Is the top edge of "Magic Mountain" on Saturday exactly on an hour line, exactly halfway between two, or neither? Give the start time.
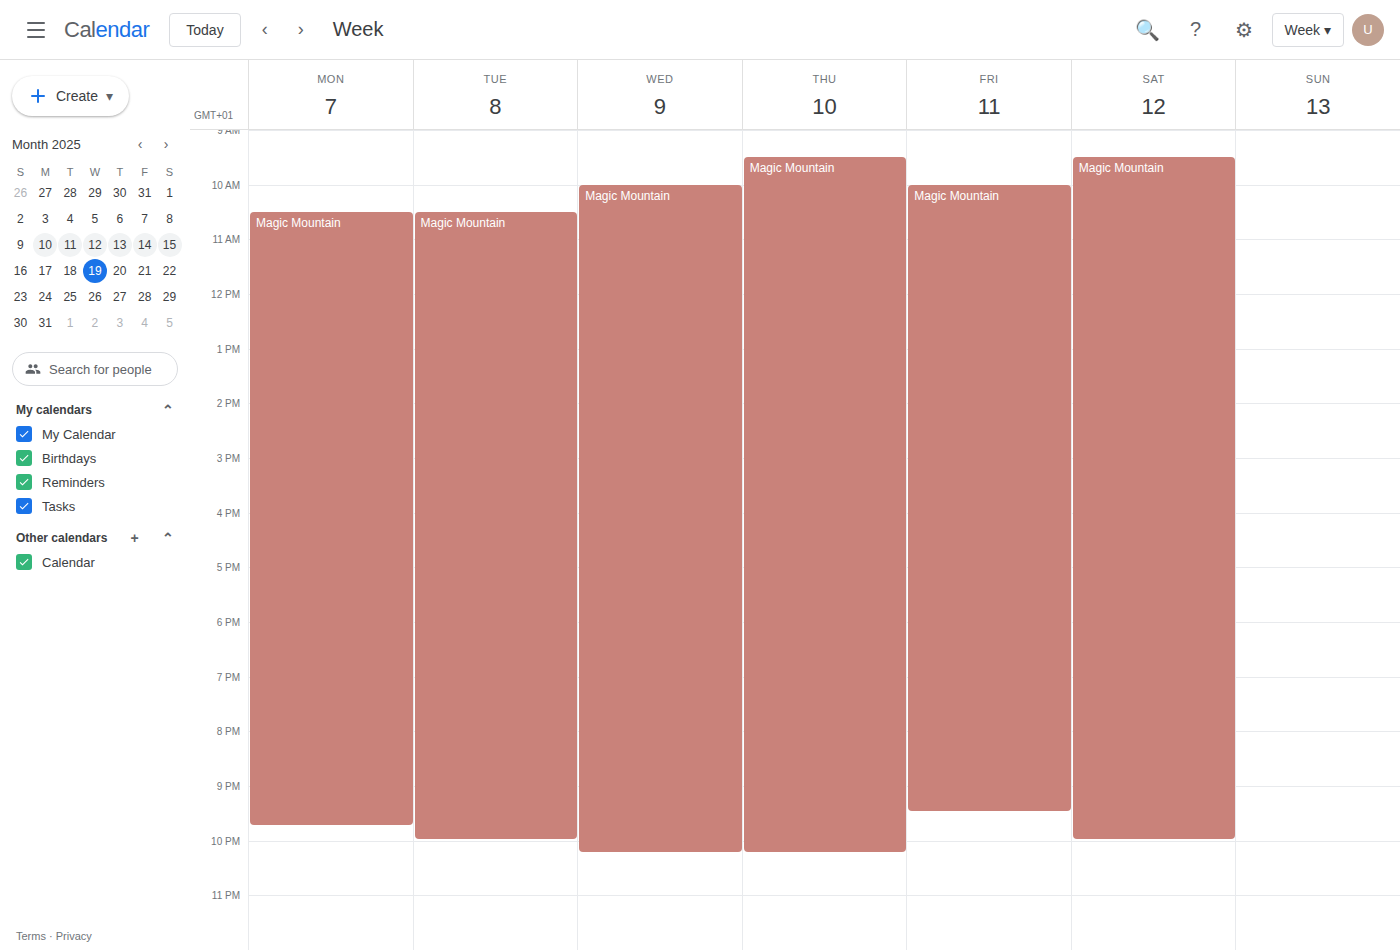
9:30 AM -- halfway between the 9 AM and 10 AM lines.